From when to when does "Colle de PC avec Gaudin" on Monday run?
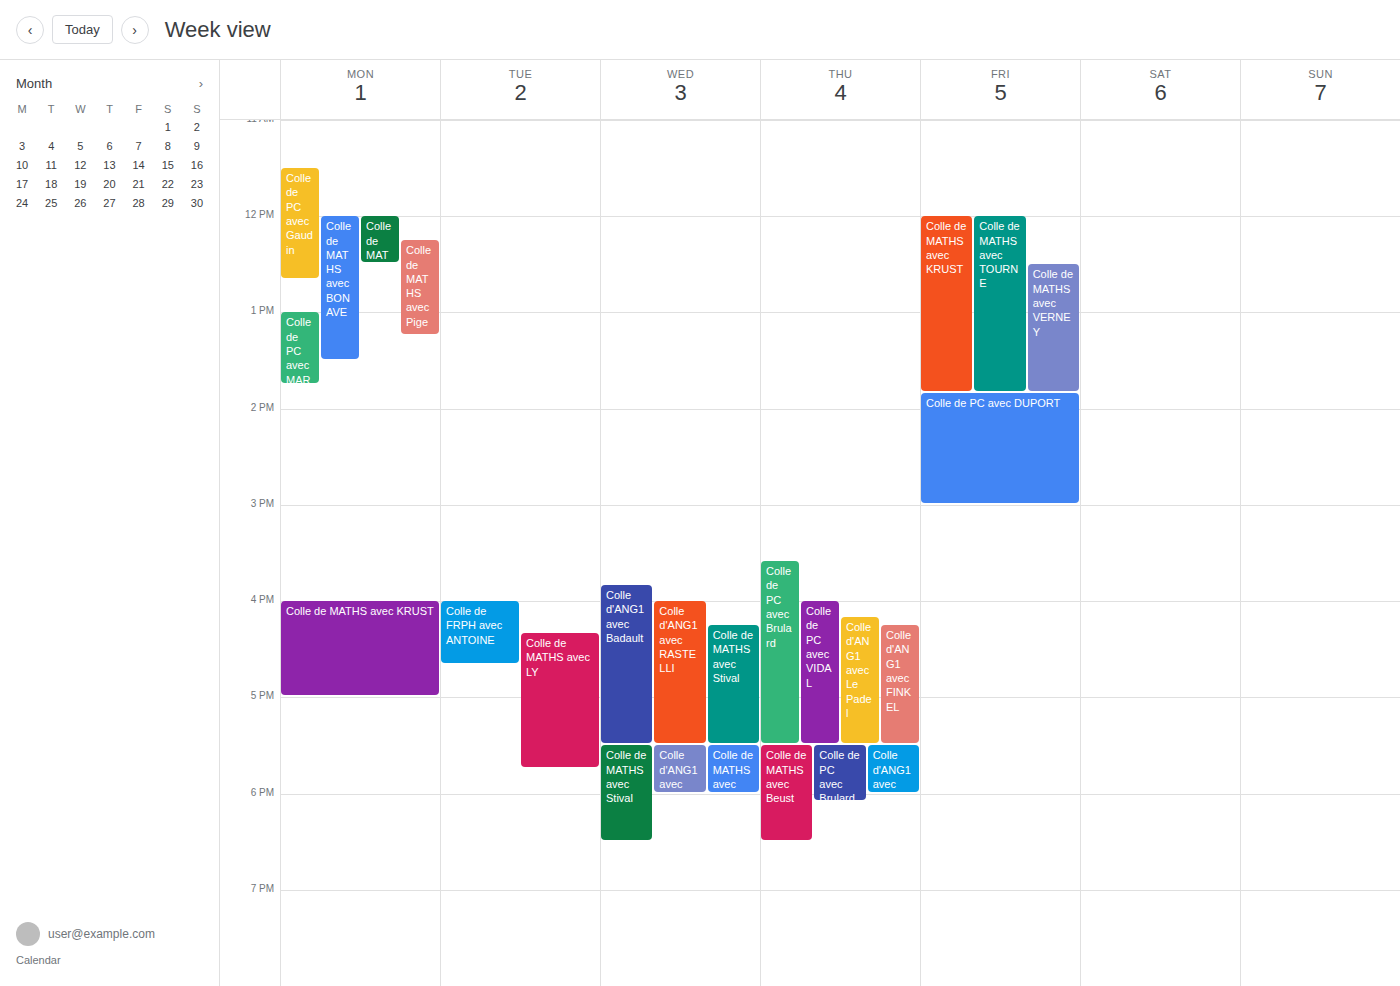
11:30 to 12:40